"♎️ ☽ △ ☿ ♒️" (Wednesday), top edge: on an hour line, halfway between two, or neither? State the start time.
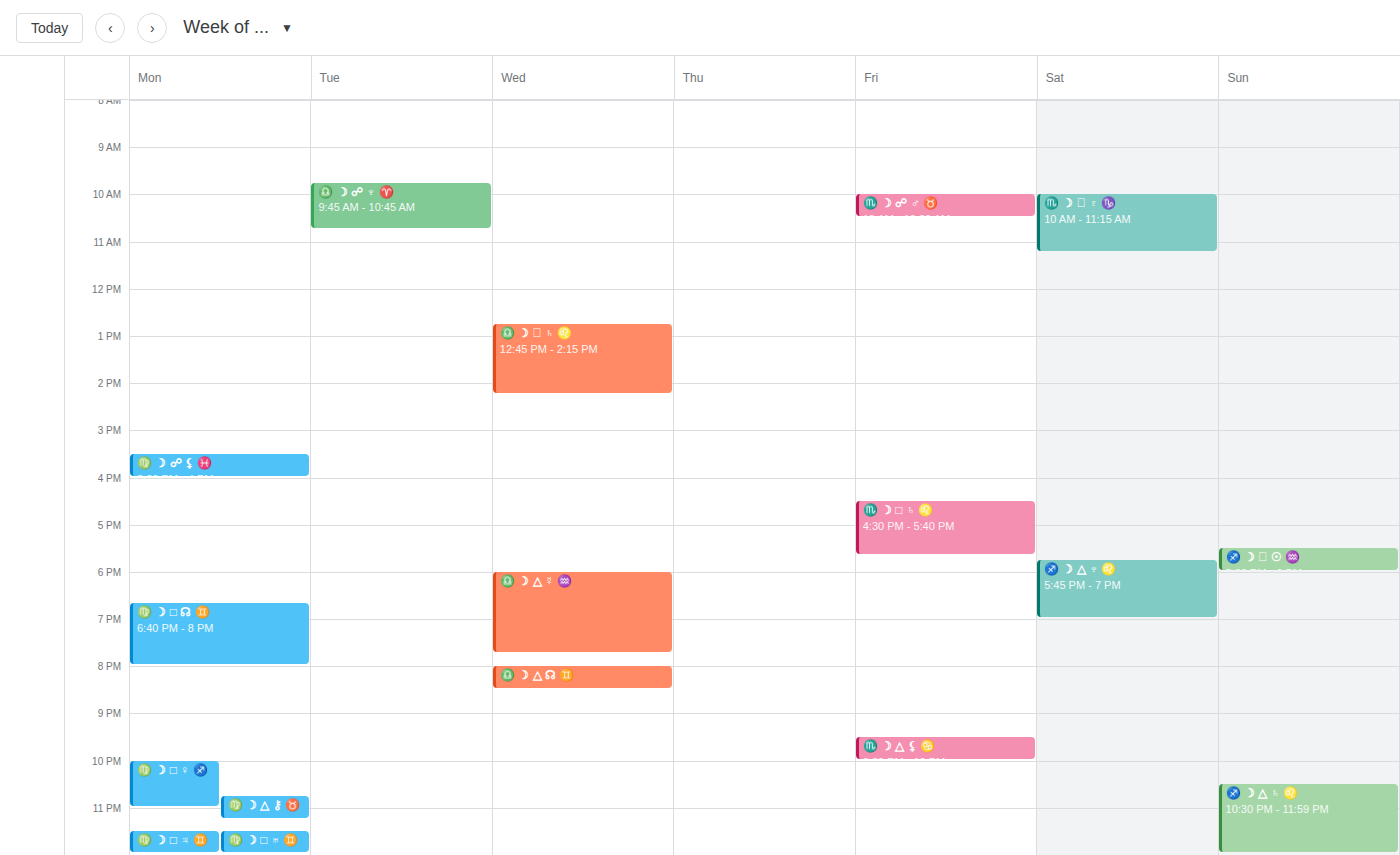
6:00 PM -- exactly on the 6 PM line.